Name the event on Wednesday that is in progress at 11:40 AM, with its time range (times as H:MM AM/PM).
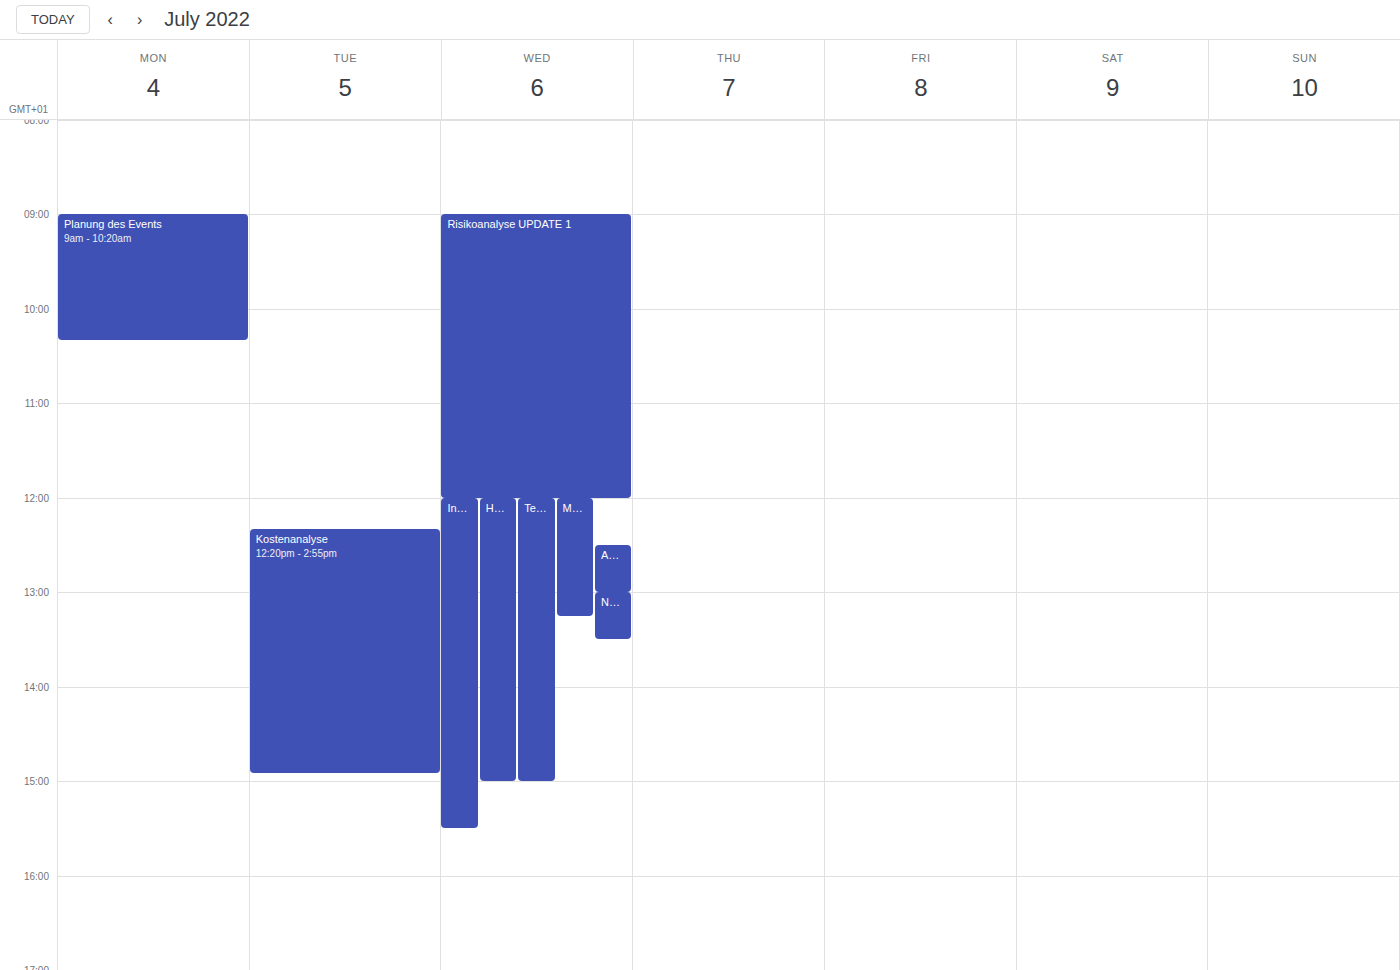
"Risikoanalyse UPDATE 1", 9:00 AM to 12:00 PM